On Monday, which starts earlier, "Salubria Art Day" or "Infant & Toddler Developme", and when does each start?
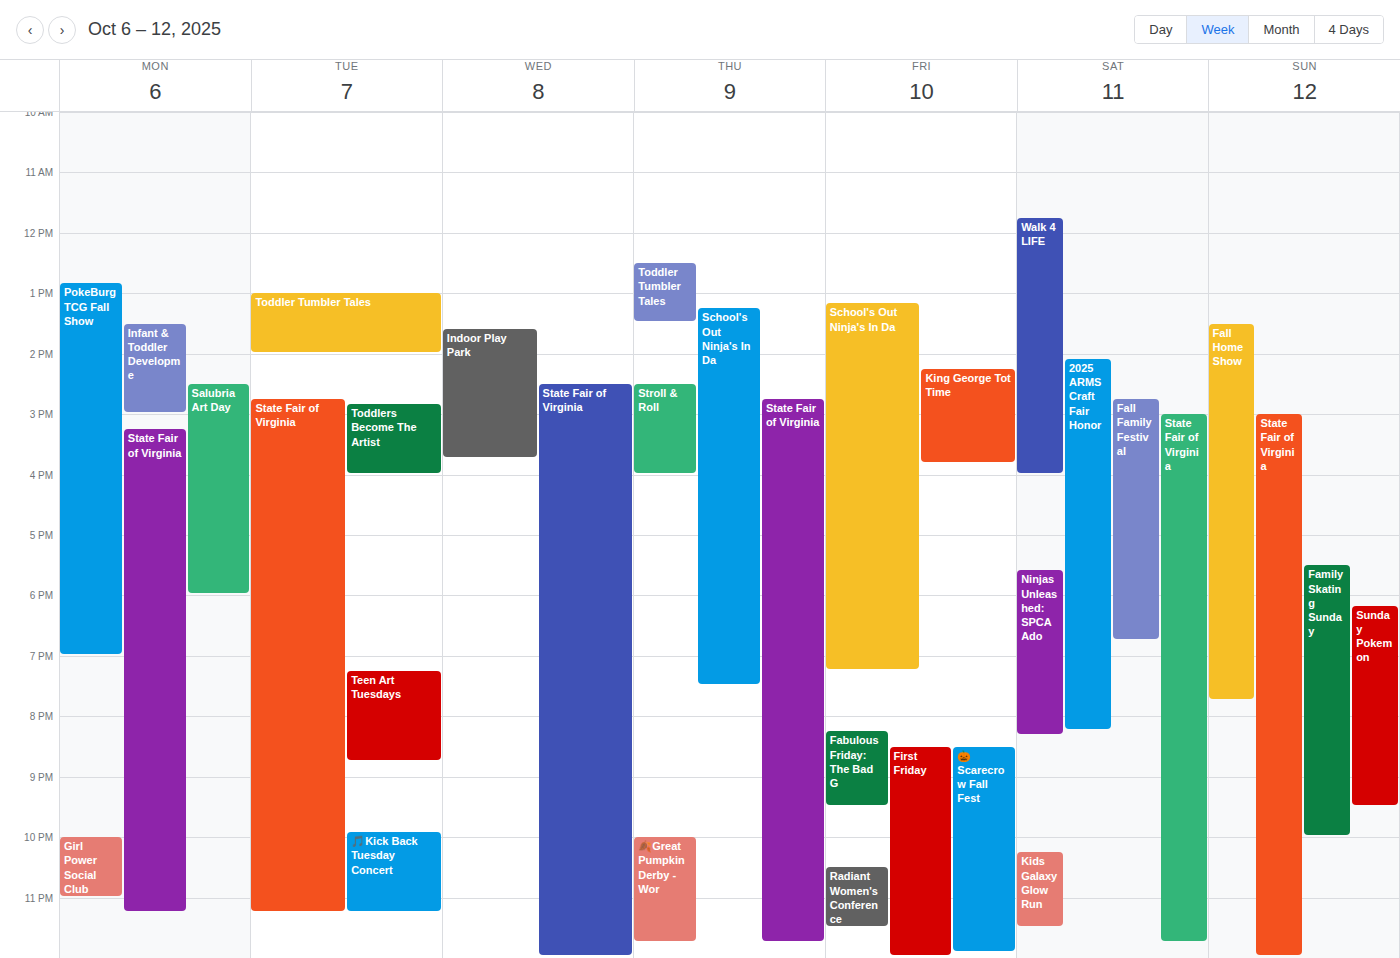
"Infant & Toddler Developme" 1:30 PM; "Salubria Art Day" 2:30 PM.